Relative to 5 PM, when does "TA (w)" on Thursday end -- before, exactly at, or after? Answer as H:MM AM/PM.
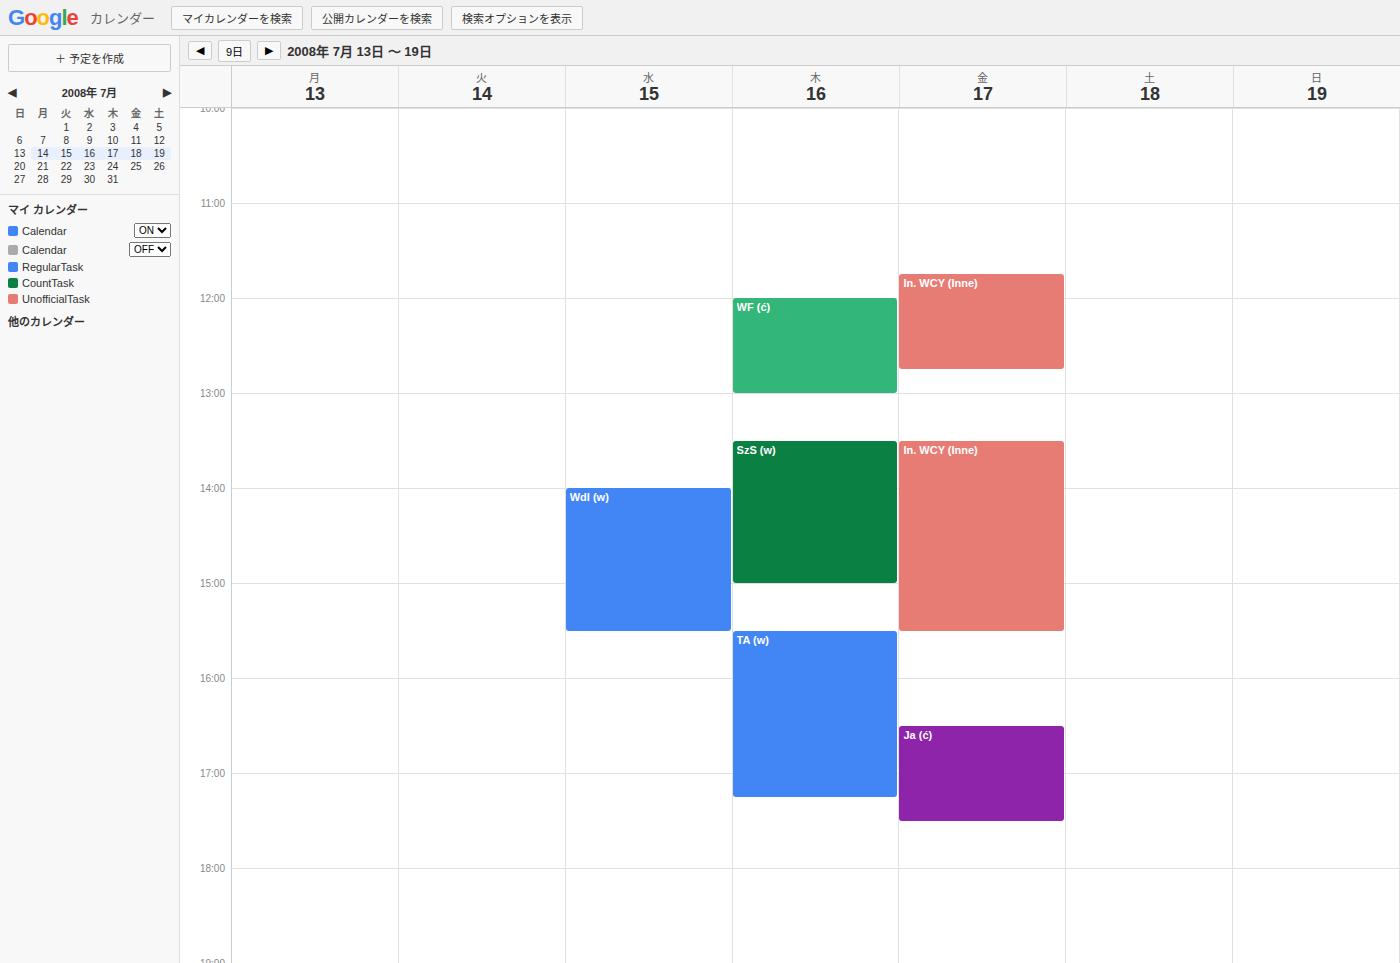
5:15 PM -- after 5 PM, 15 minutes below the 5 PM line.